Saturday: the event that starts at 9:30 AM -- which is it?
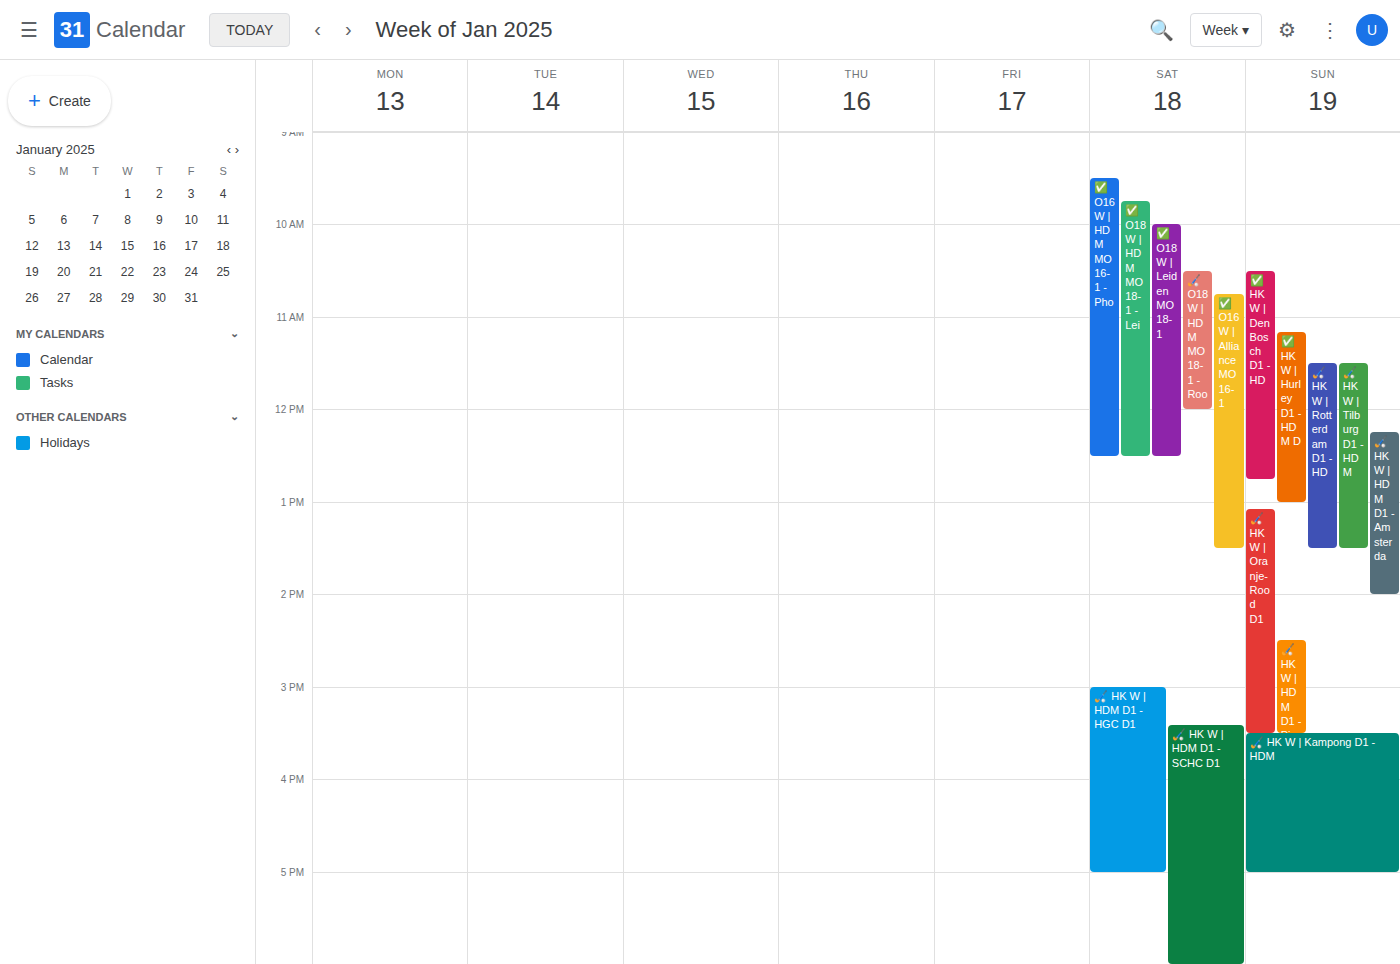
"✅ O16 W | HDM MO16-1 - Pho"